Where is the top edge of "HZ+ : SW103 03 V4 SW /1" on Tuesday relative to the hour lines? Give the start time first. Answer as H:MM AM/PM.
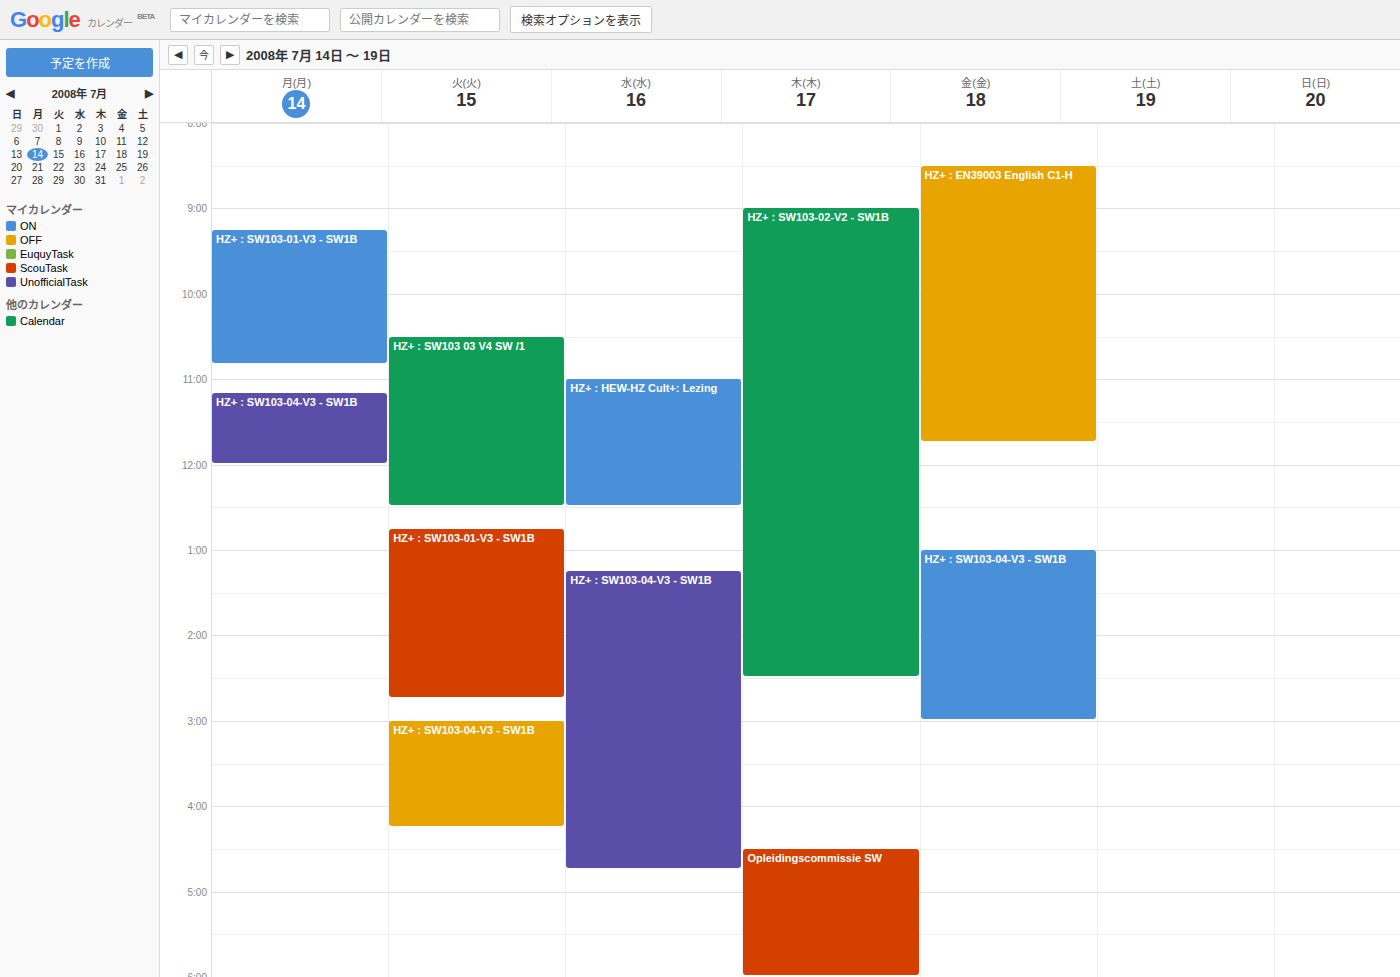
10:30 AM -- halfway between the 10 AM and 11 AM lines.